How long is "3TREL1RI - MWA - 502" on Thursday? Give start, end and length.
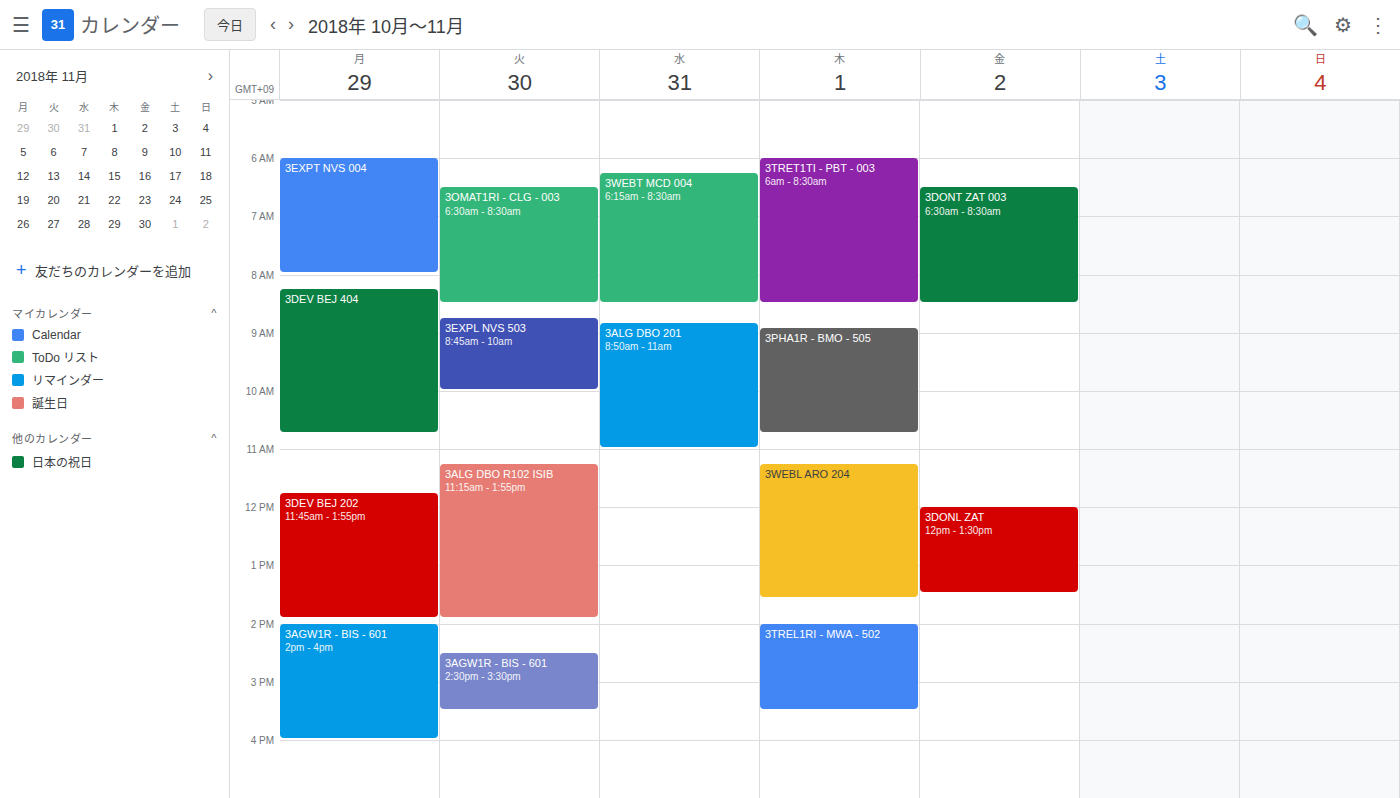
14:00 to 15:30, 1 hour 30 minutes